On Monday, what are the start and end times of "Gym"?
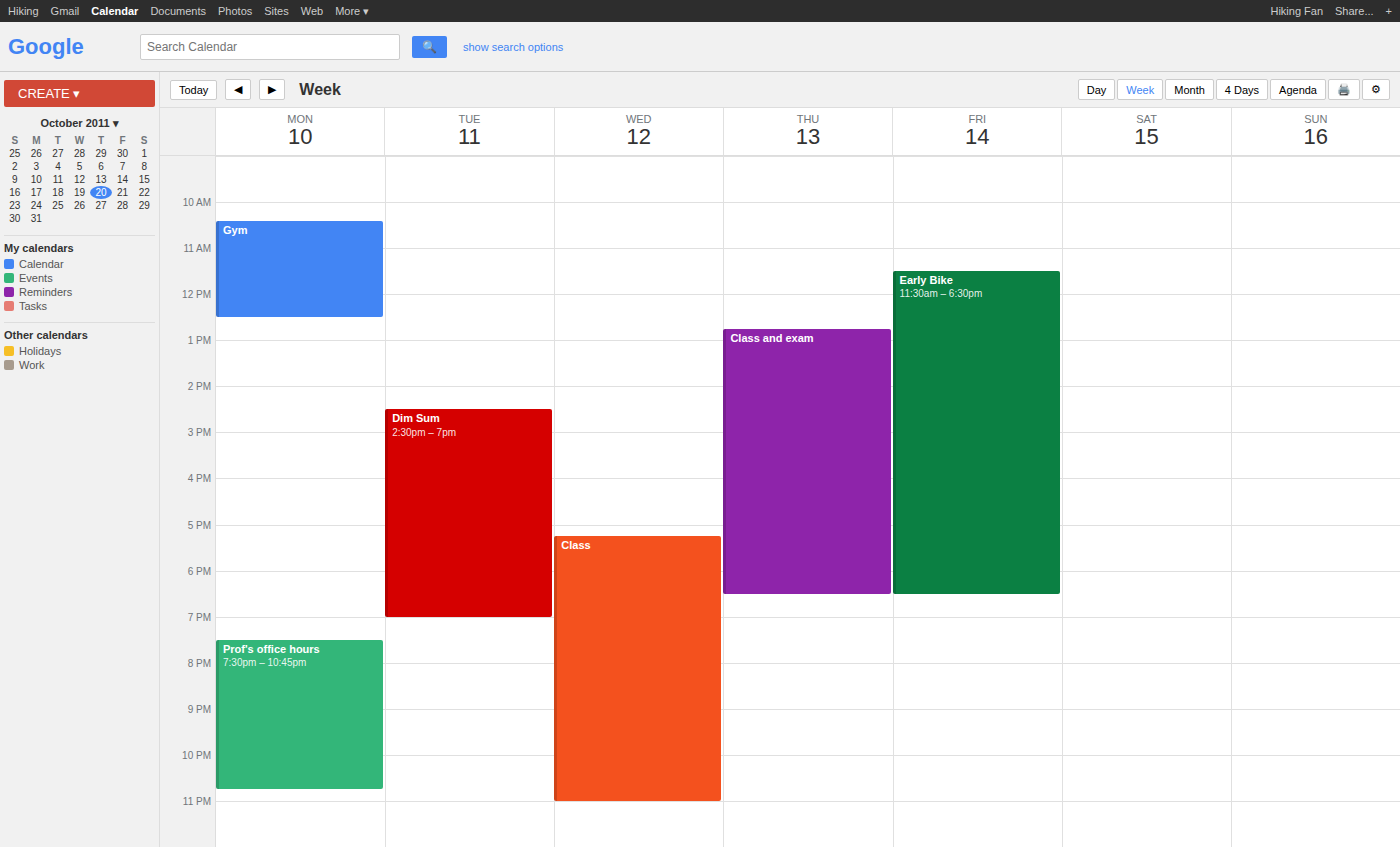
10:25 AM to 12:30 PM